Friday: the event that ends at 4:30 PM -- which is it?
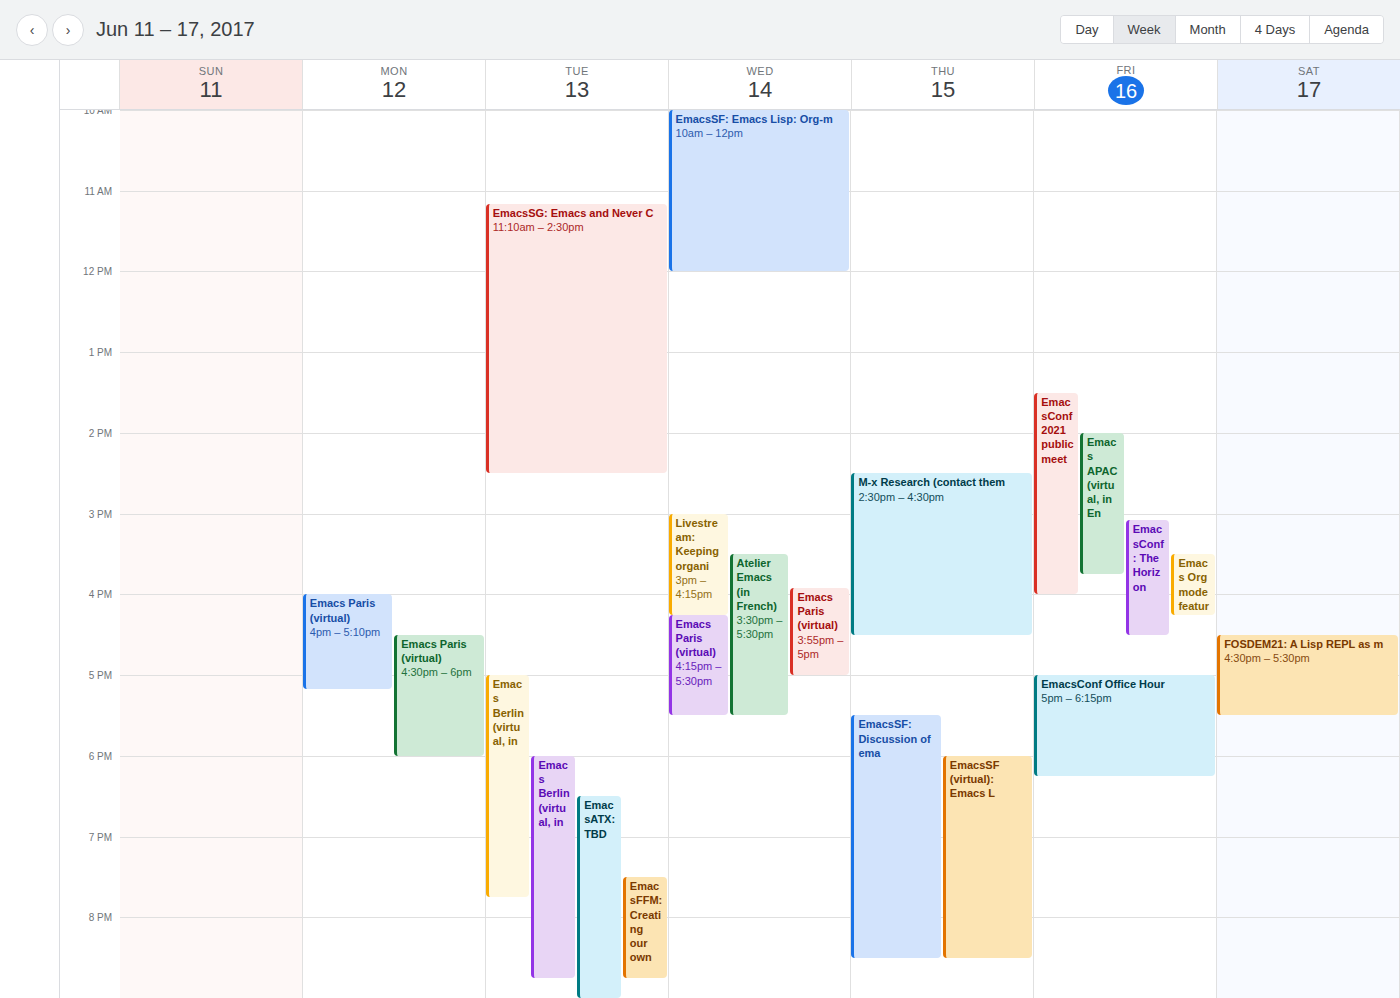
"EmacsConf: The Horizon"